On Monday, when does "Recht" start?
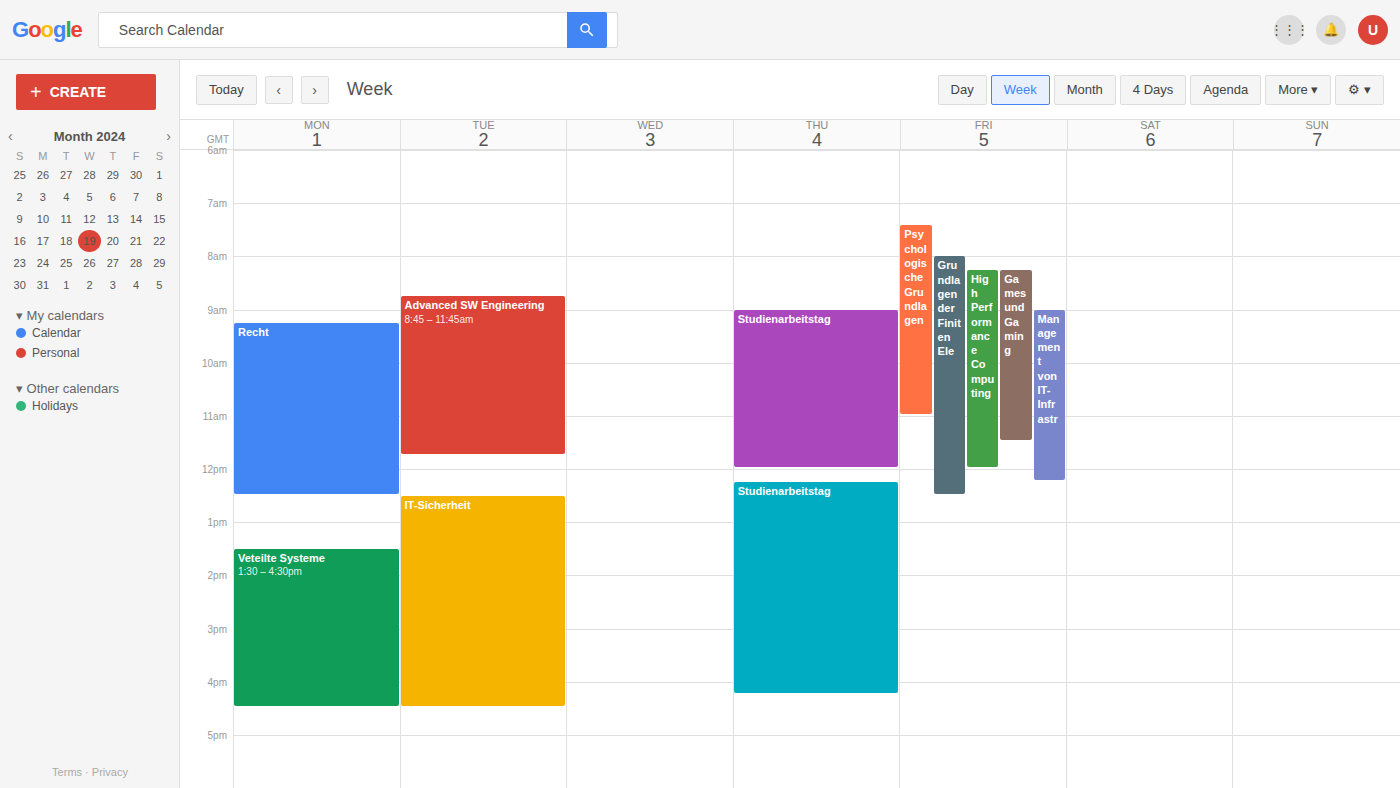
9:15 AM